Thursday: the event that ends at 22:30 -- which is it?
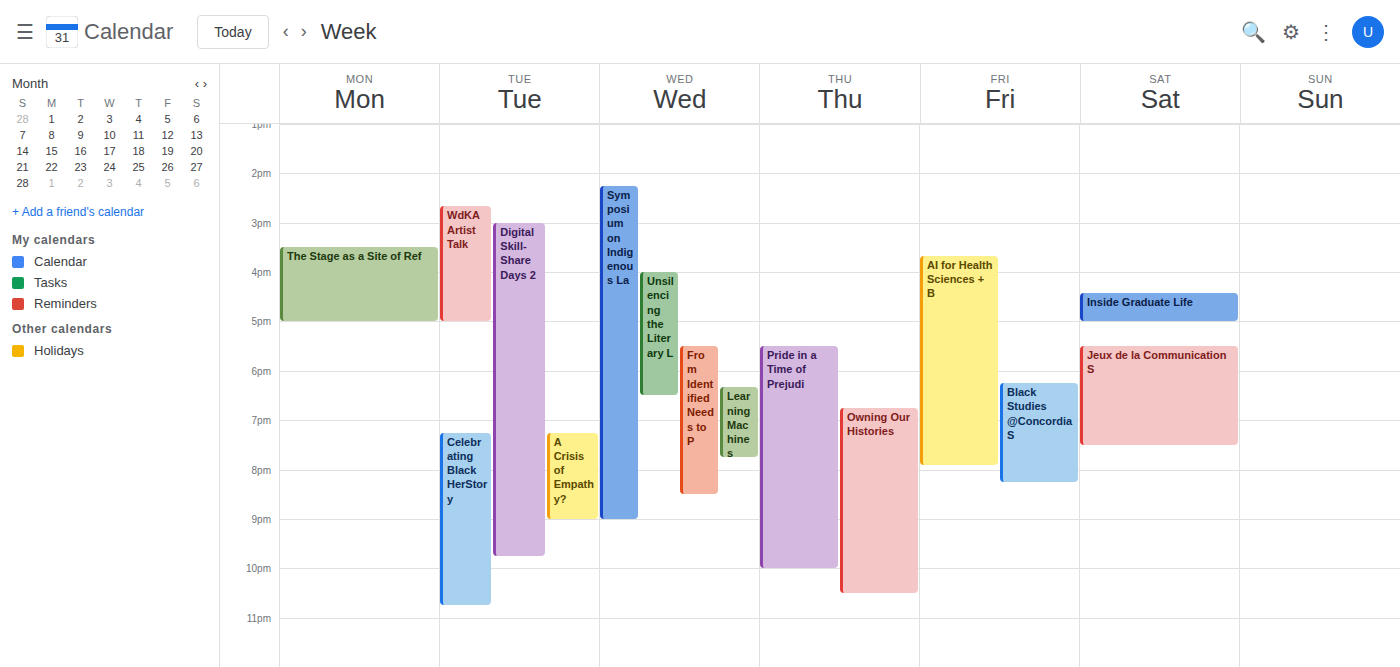
"Owning Our Histories"